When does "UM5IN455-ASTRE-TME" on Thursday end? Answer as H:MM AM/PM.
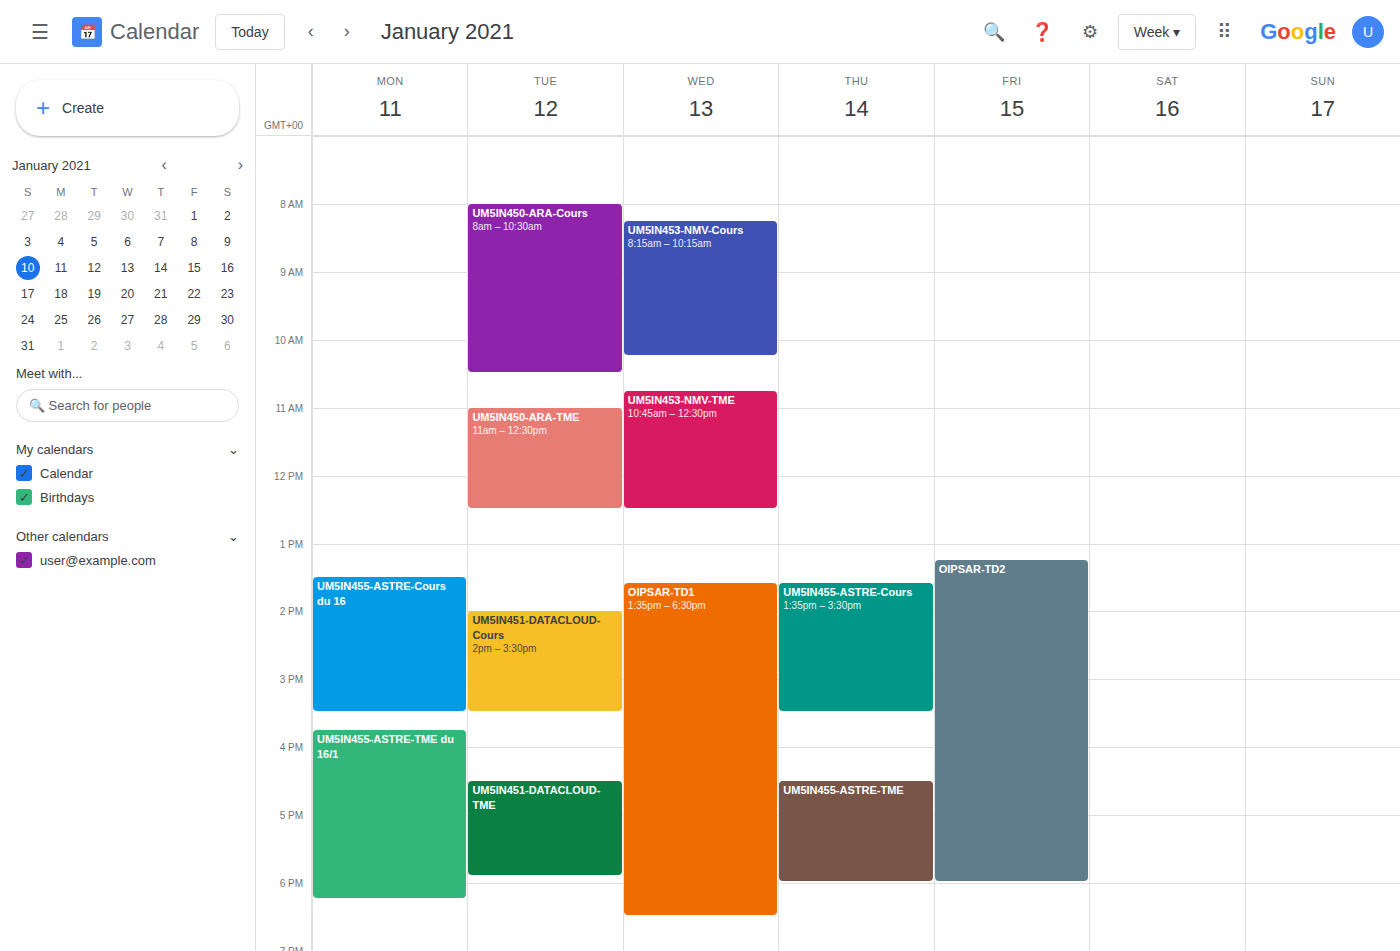
6:00 PM